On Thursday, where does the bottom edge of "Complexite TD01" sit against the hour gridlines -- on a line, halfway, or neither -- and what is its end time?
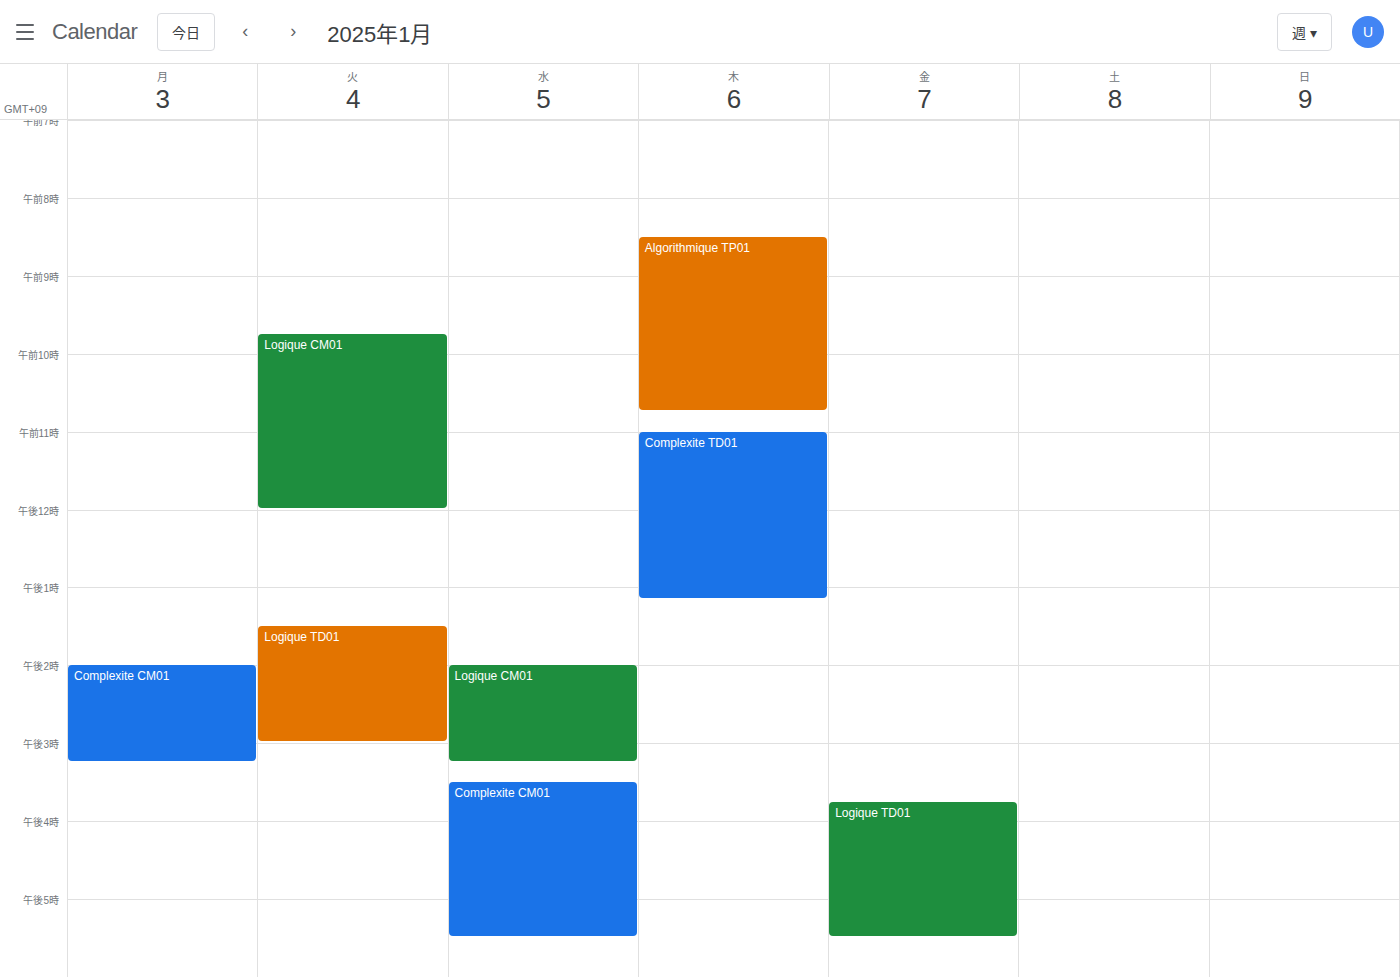
1:10 PM -- neither: 10 minutes below the 1 PM line and 50 minutes above the 2 PM line.